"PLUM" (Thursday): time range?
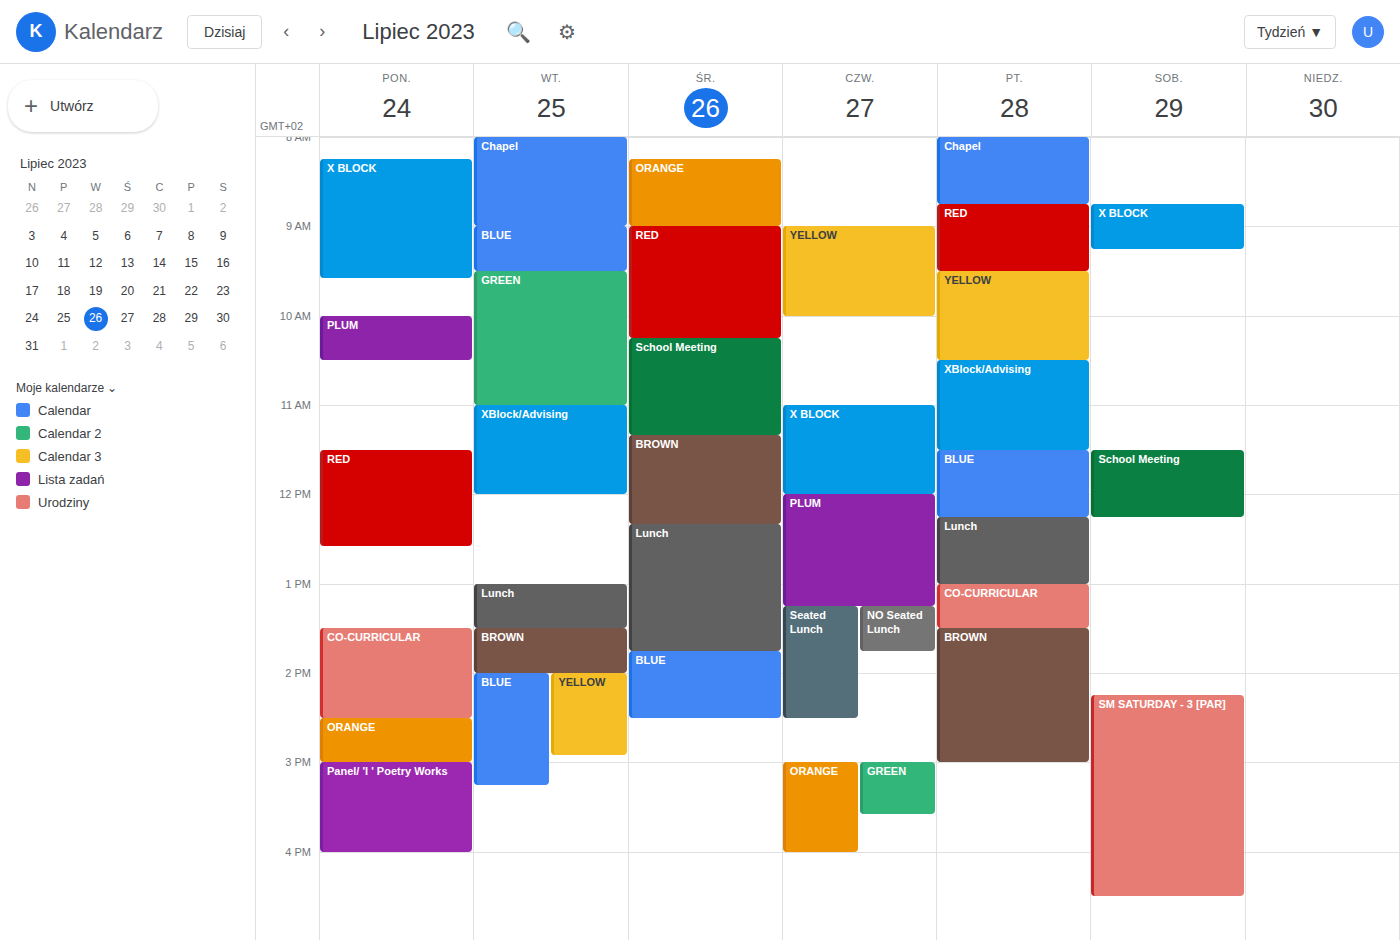
12:00 to 13:15